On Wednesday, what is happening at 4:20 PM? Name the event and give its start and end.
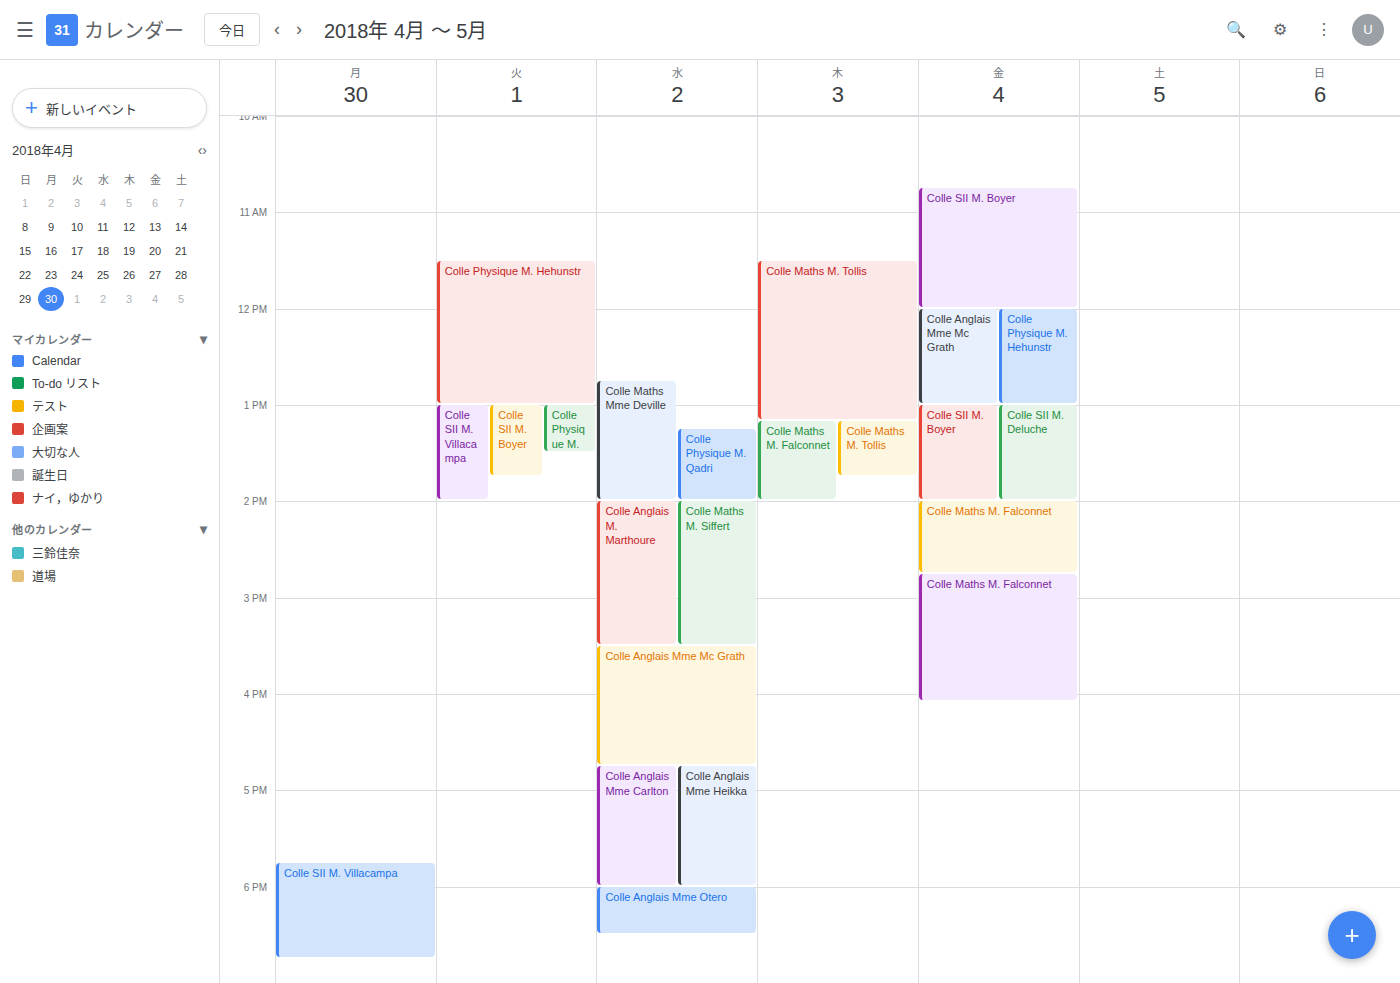
"Colle Anglais Mme Mc Grath", 3:30 PM to 4:45 PM